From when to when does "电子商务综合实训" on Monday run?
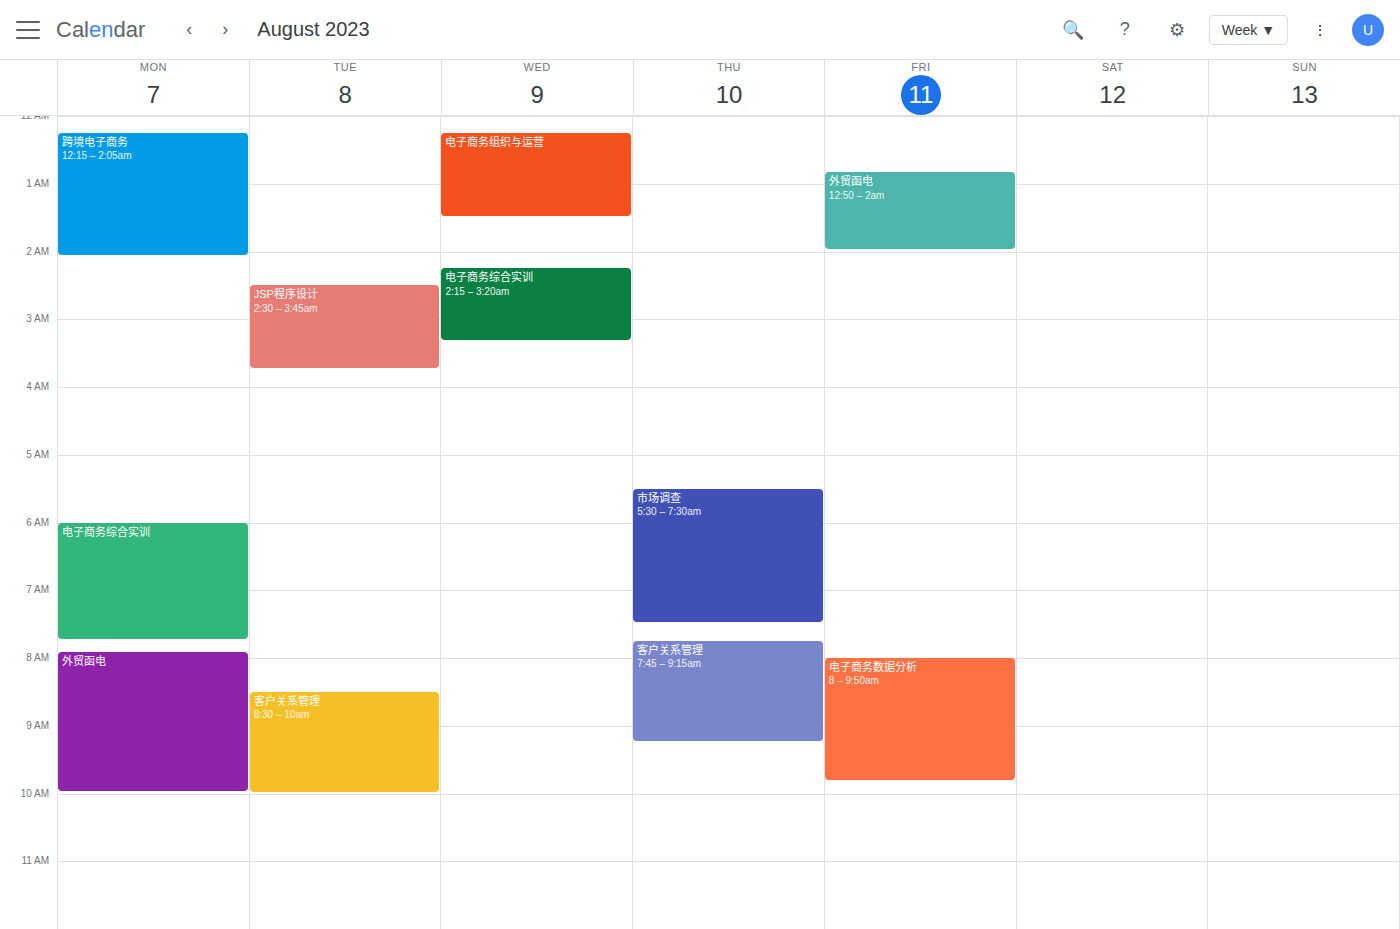
6:00 AM to 7:45 AM